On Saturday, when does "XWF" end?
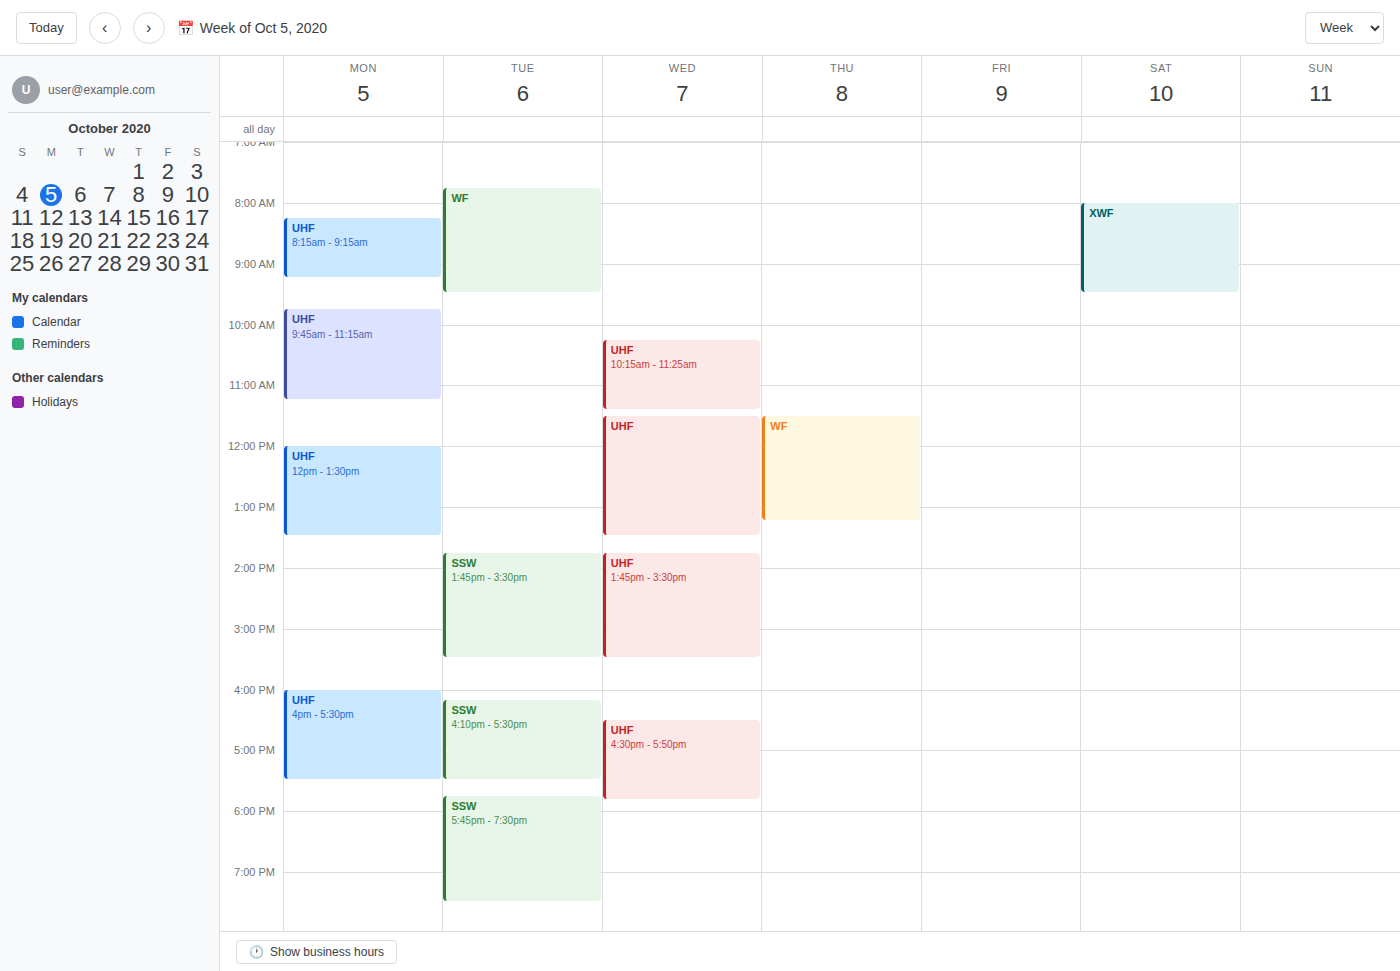
9:30 AM